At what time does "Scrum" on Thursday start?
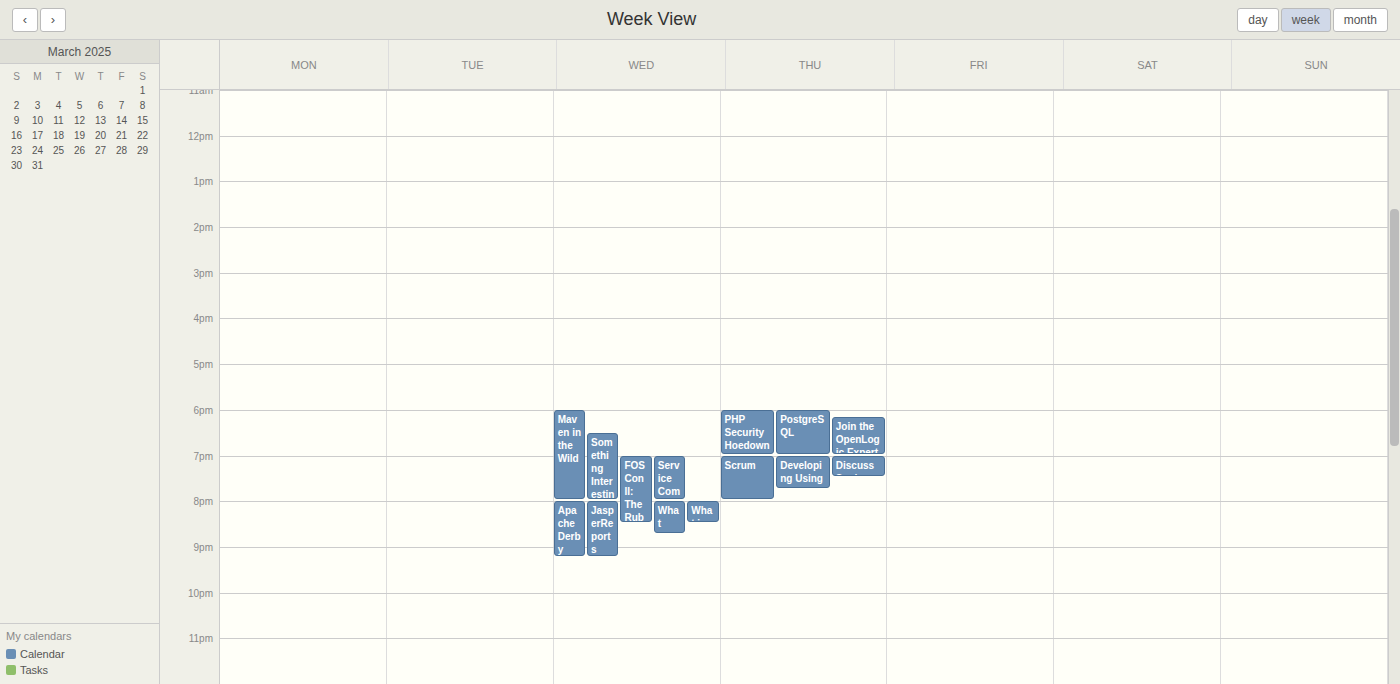
7:00 PM